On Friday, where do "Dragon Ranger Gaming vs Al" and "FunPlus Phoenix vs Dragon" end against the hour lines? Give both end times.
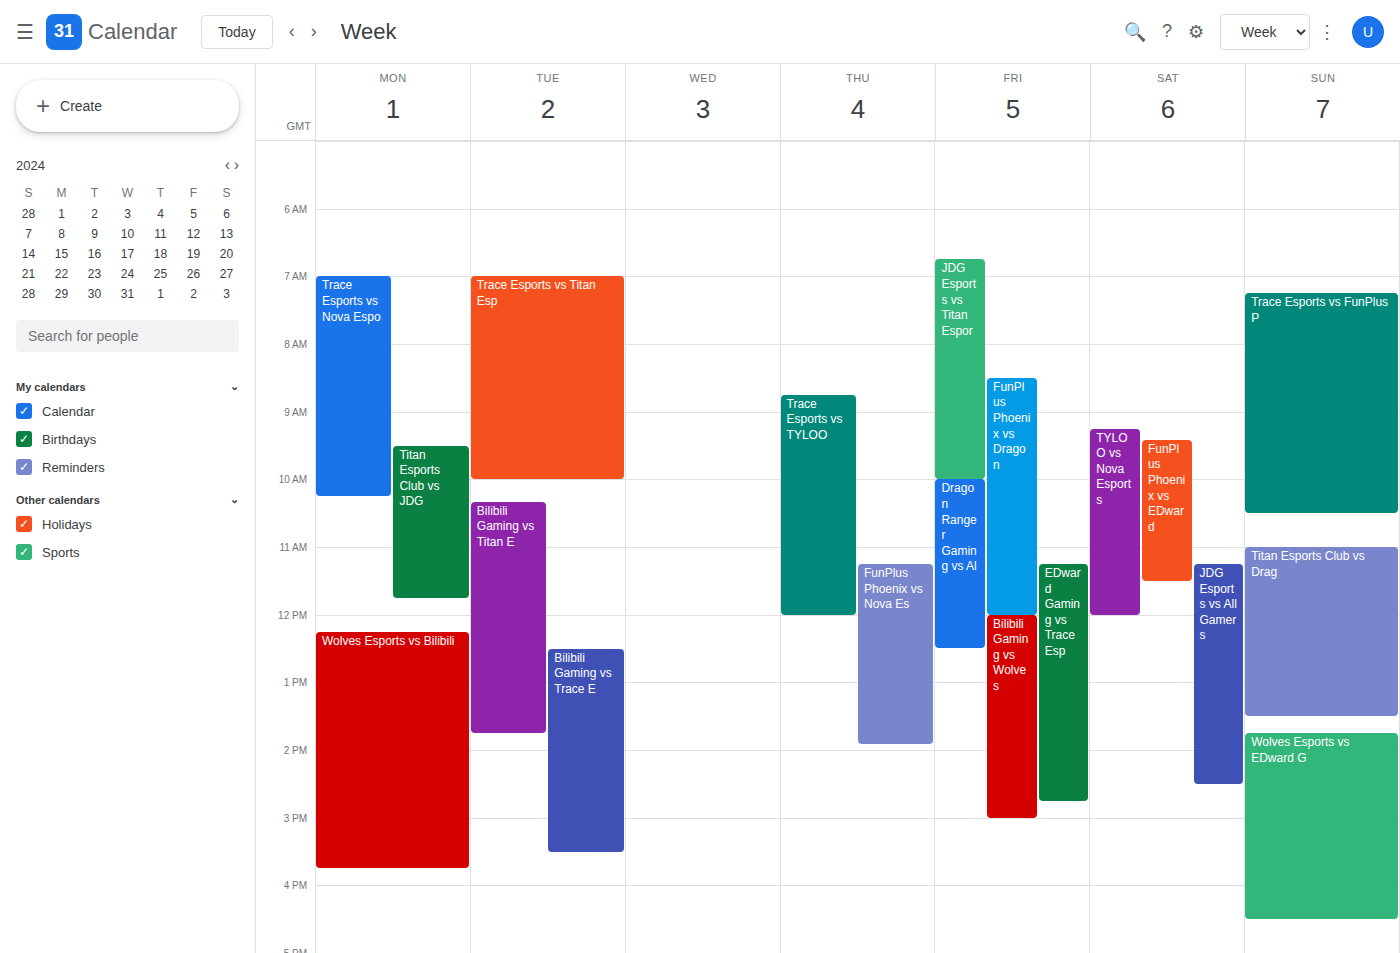
"Dragon Ranger Gaming vs Al": 12:30 PM, halfway between the 12 PM and 1 PM lines. "FunPlus Phoenix vs Dragon": 12:00 PM, exactly on the 12 PM line.